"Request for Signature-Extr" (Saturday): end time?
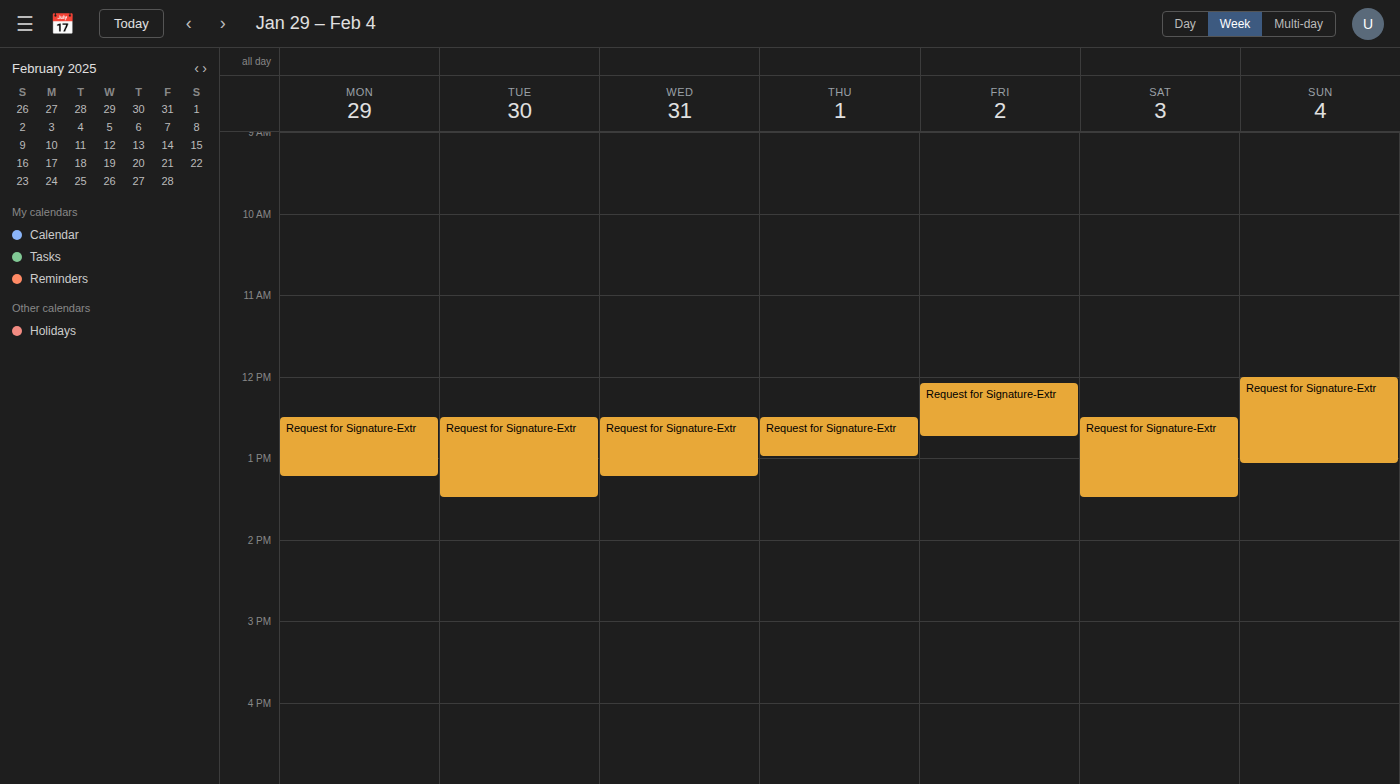
1:30 PM